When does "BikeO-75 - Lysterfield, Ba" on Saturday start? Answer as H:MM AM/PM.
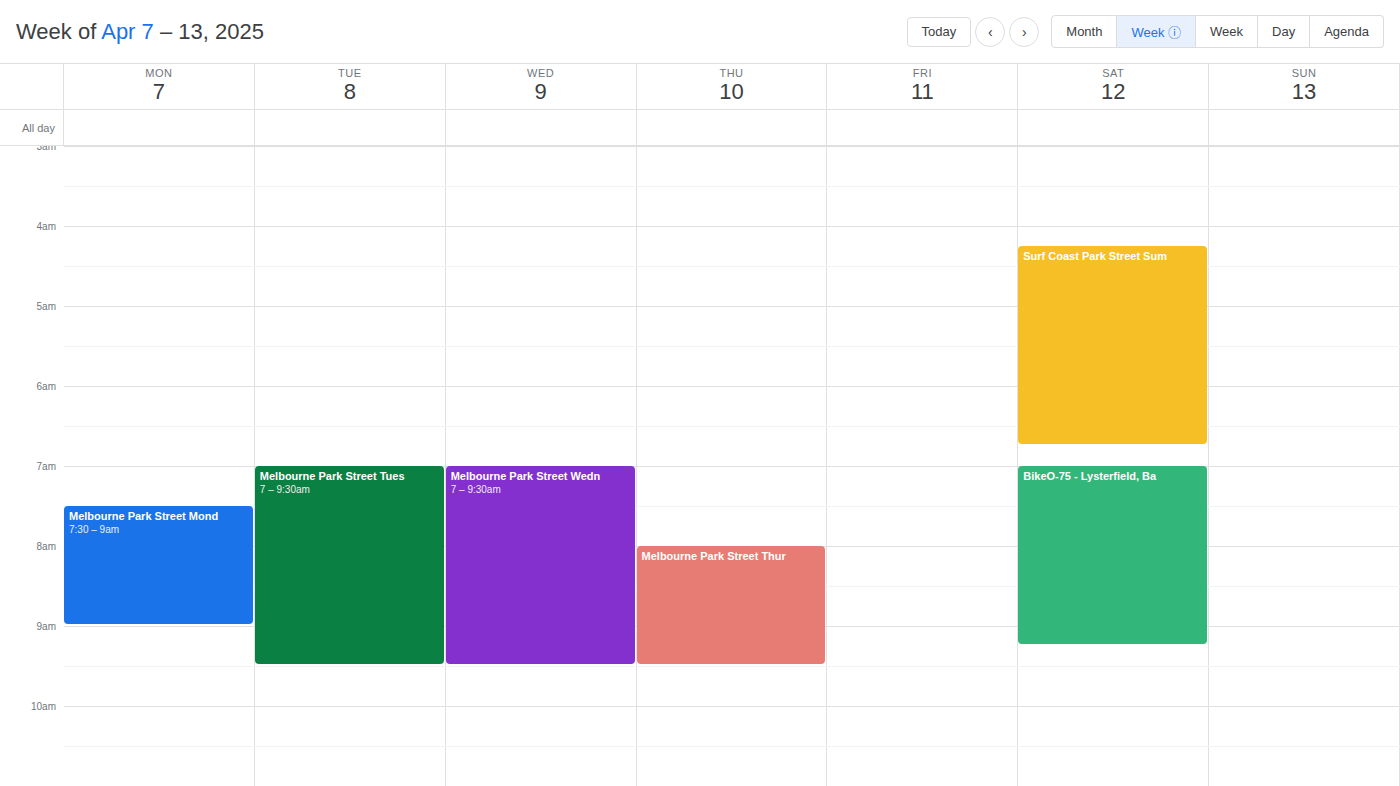
7:00 AM